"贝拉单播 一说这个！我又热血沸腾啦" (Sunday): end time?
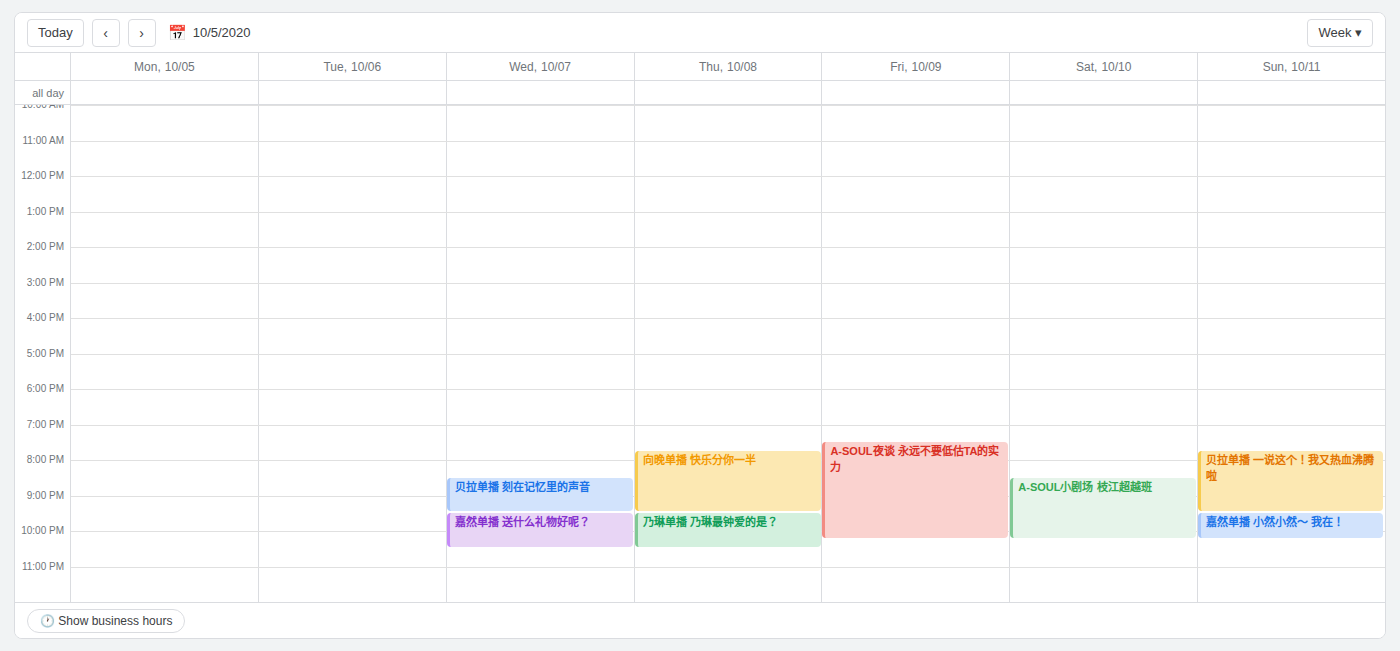
9:30 PM